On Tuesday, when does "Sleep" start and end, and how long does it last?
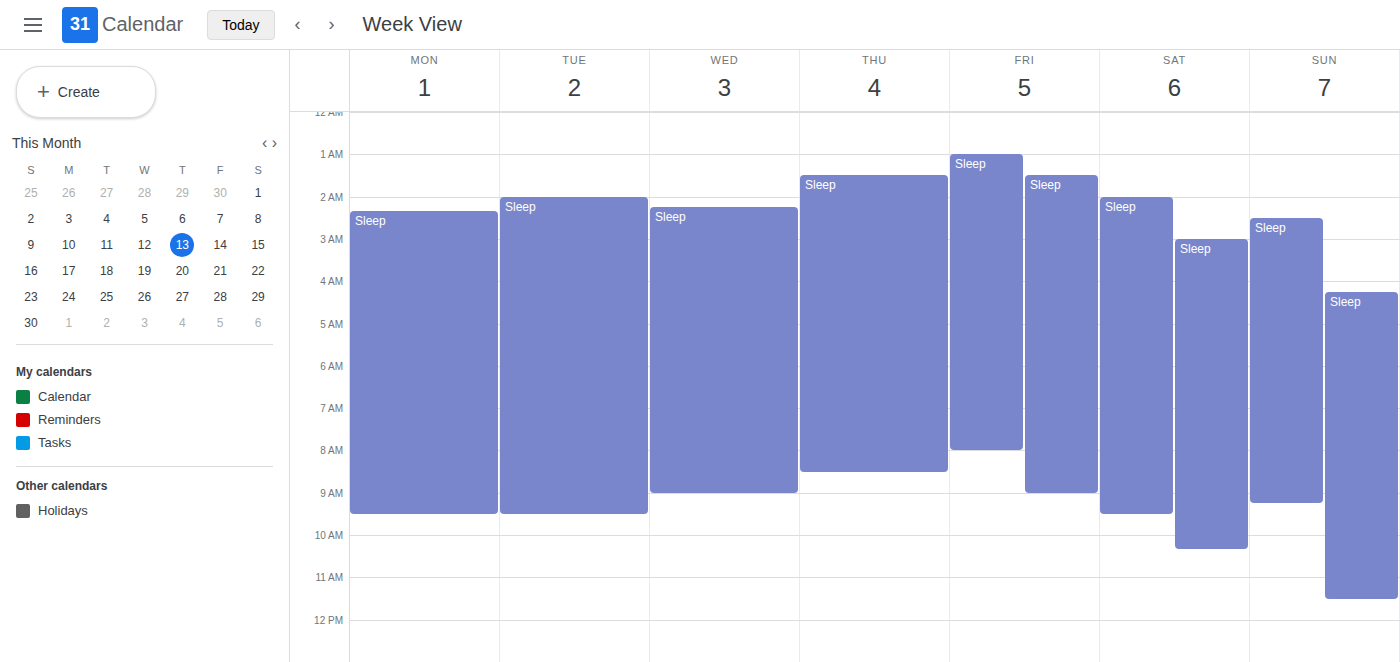
2:00 AM to 9:30 AM, 7 hours 30 minutes